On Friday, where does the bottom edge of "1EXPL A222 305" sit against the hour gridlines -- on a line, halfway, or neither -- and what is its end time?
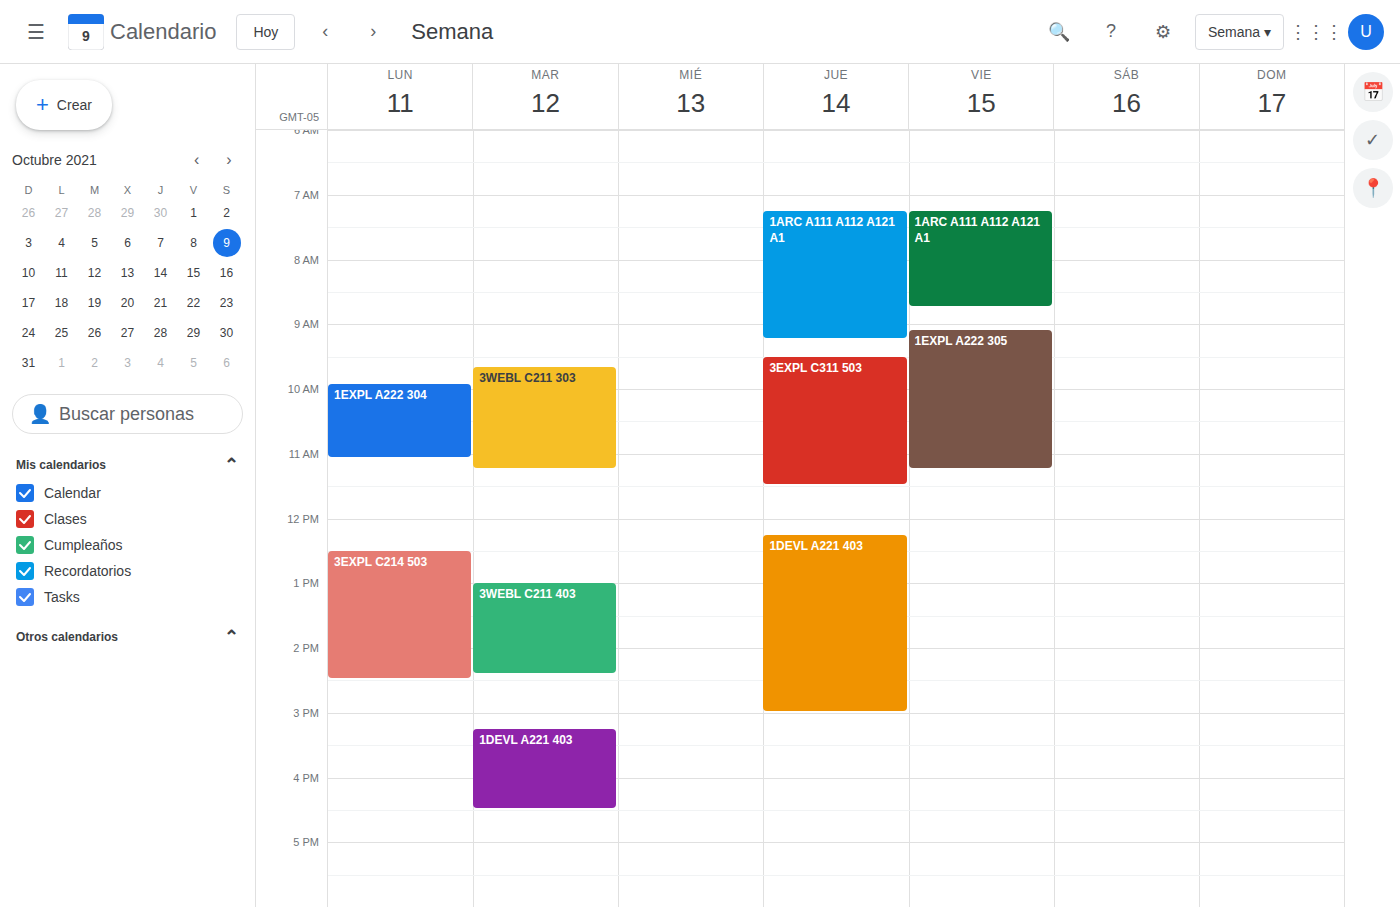
11:15 AM -- neither: a quarter of the way from the 11 AM line to the 12 PM line.